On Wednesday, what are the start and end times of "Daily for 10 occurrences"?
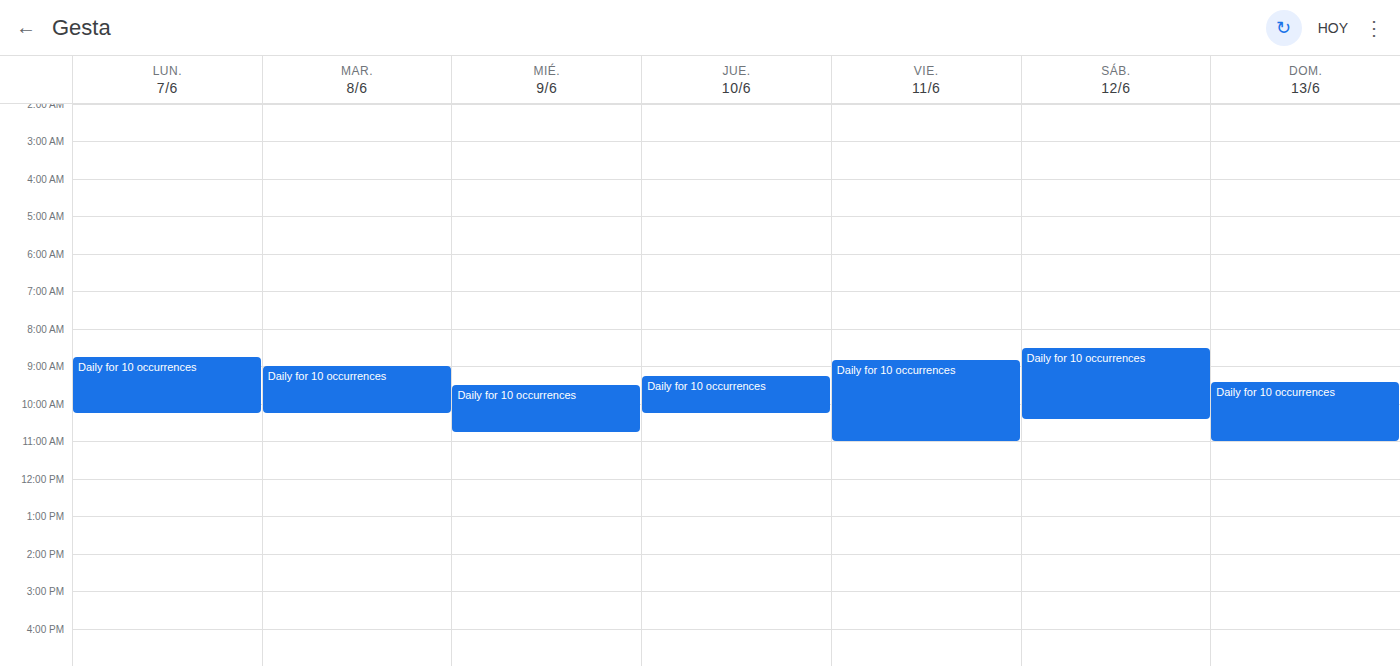
9:30 AM to 10:45 AM